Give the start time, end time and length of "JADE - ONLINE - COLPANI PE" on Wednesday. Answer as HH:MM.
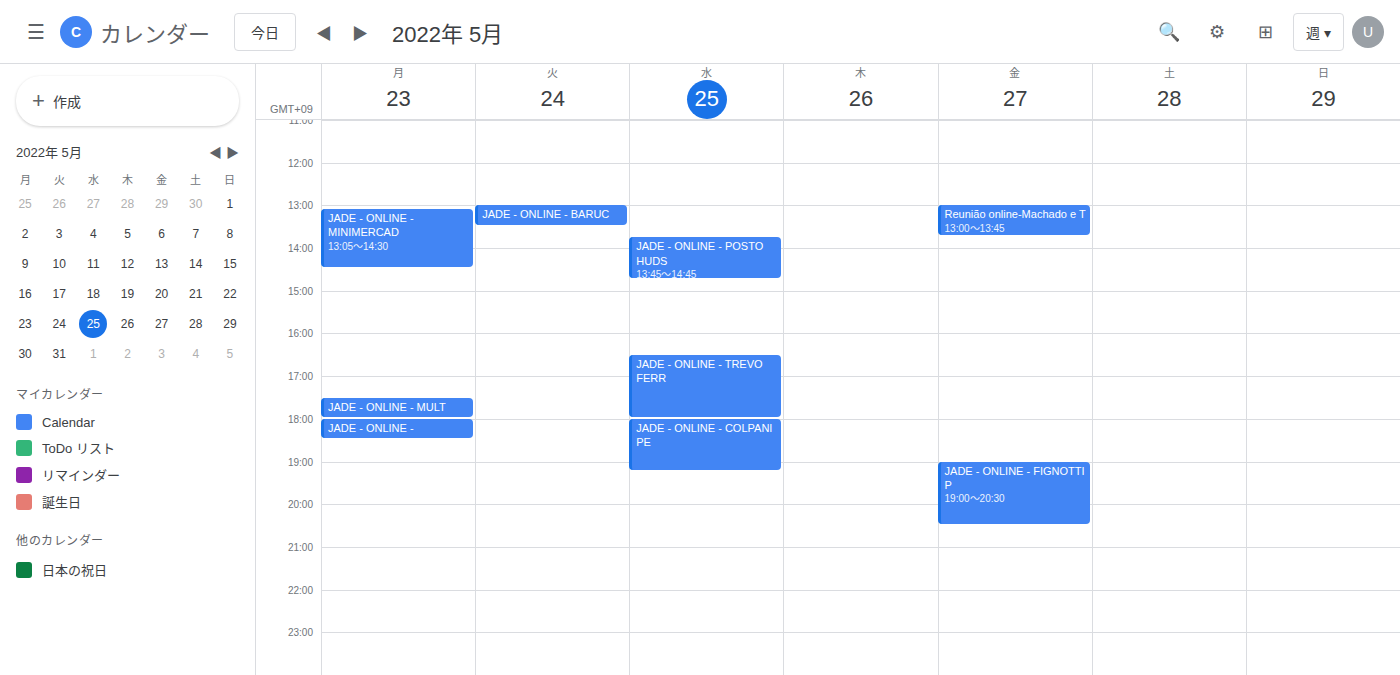
18:00 to 19:15, 1 hour 15 minutes